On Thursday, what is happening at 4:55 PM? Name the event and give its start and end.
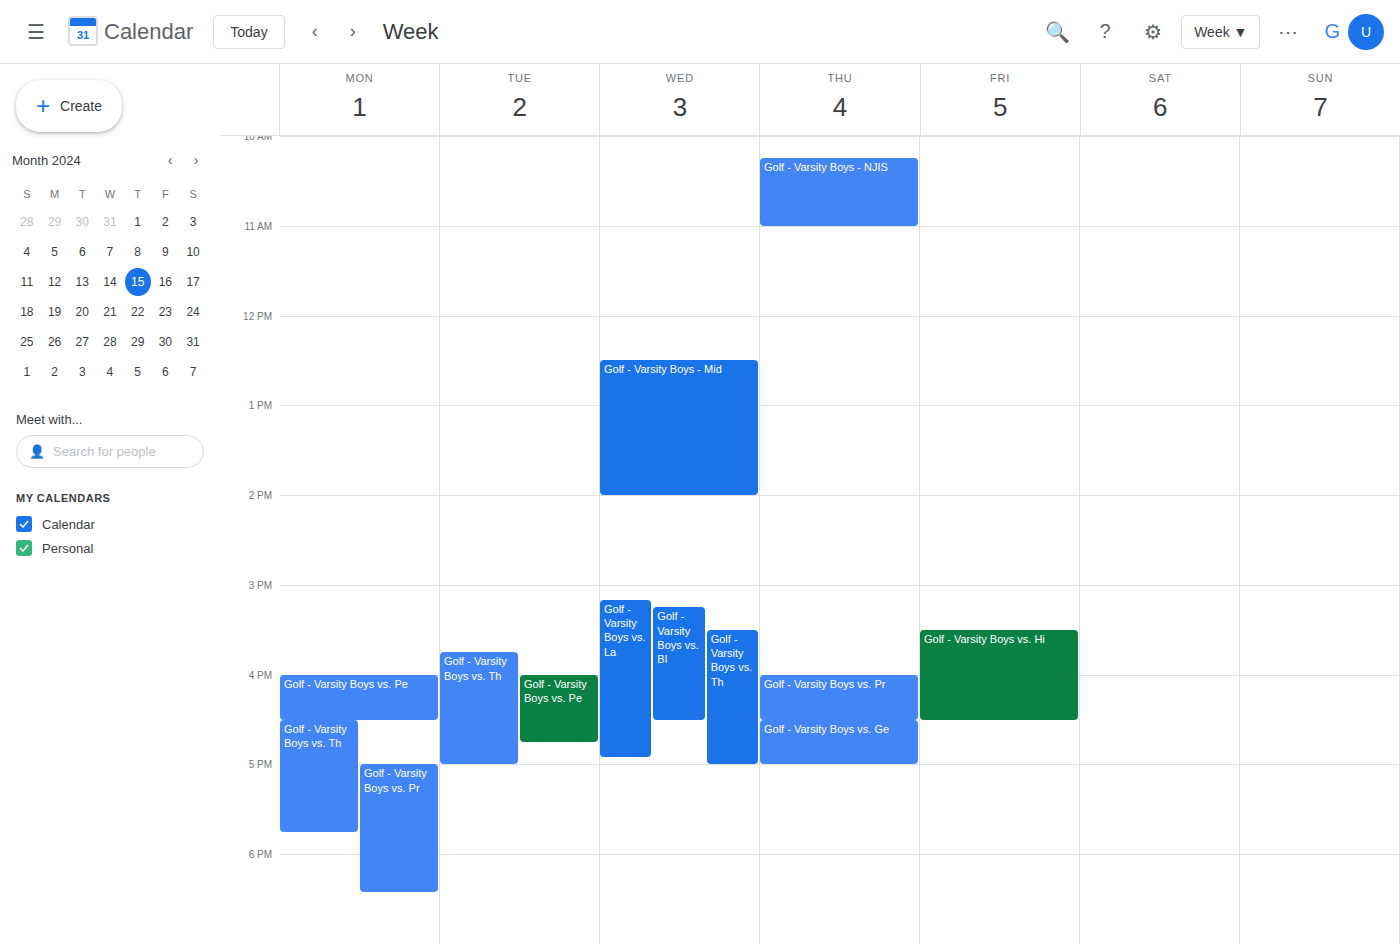
"Golf - Varsity Boys vs. Ge", 4:30 PM to 5:00 PM